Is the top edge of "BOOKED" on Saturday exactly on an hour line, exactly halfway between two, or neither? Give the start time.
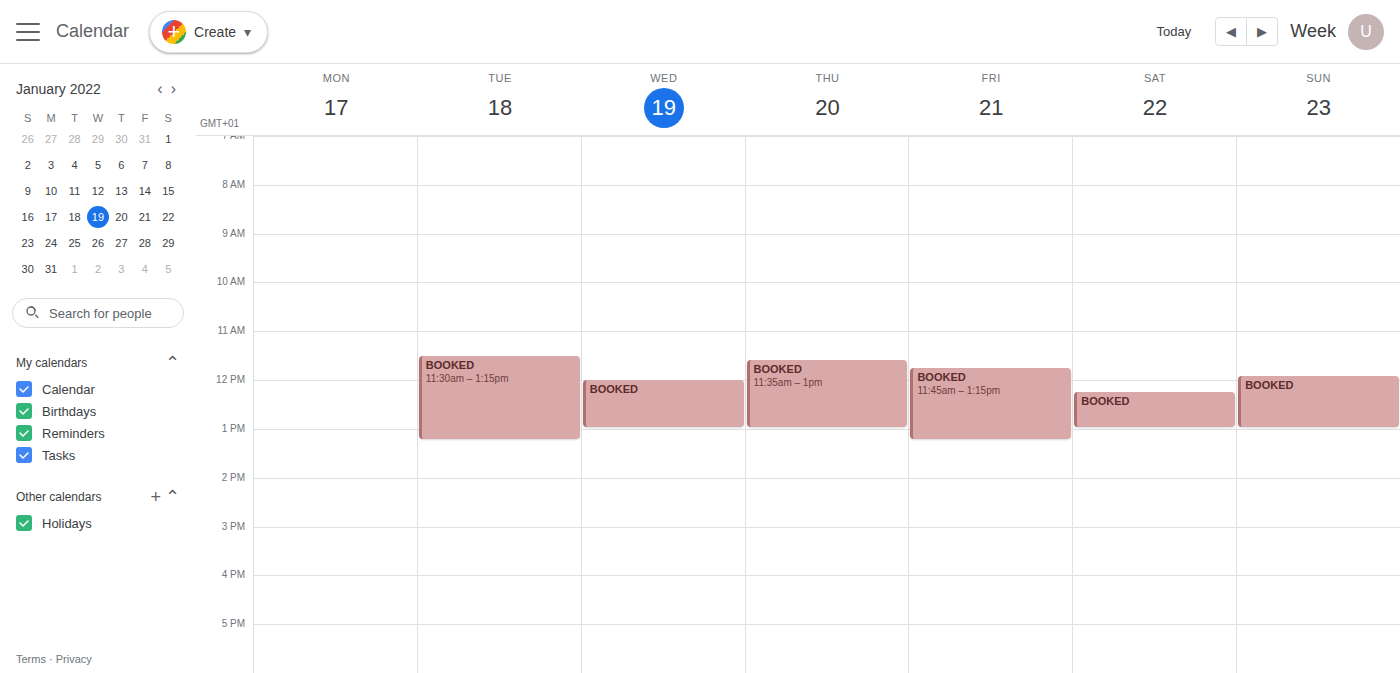
12:15 -- neither: a quarter of the way from the 12:00 line to the 13:00 line.